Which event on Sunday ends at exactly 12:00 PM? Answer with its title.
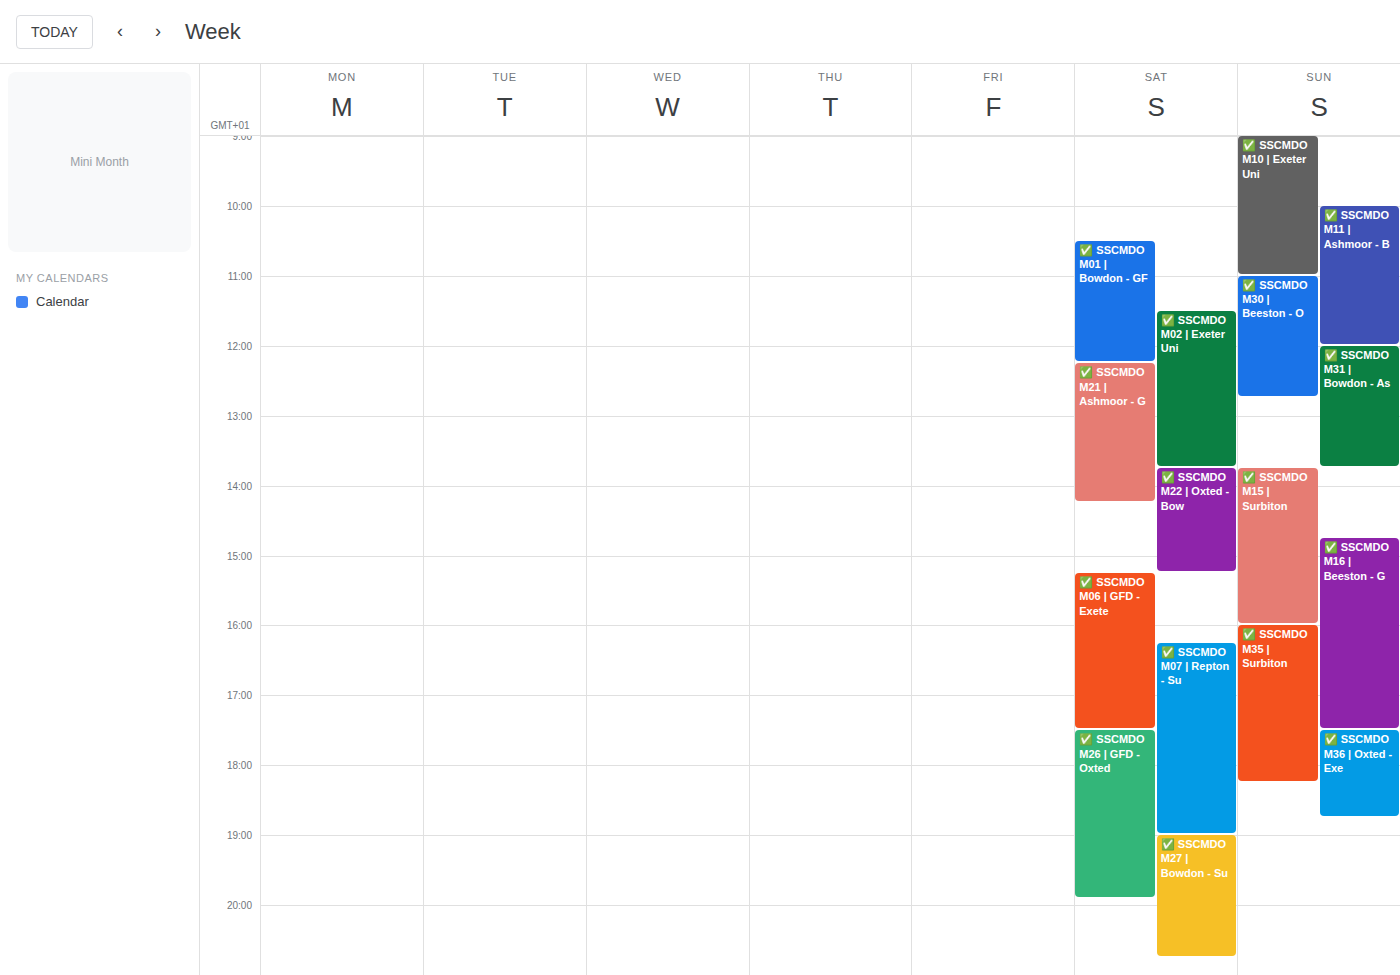
"✅ SSCMDO M11 | Ashmoor - B"